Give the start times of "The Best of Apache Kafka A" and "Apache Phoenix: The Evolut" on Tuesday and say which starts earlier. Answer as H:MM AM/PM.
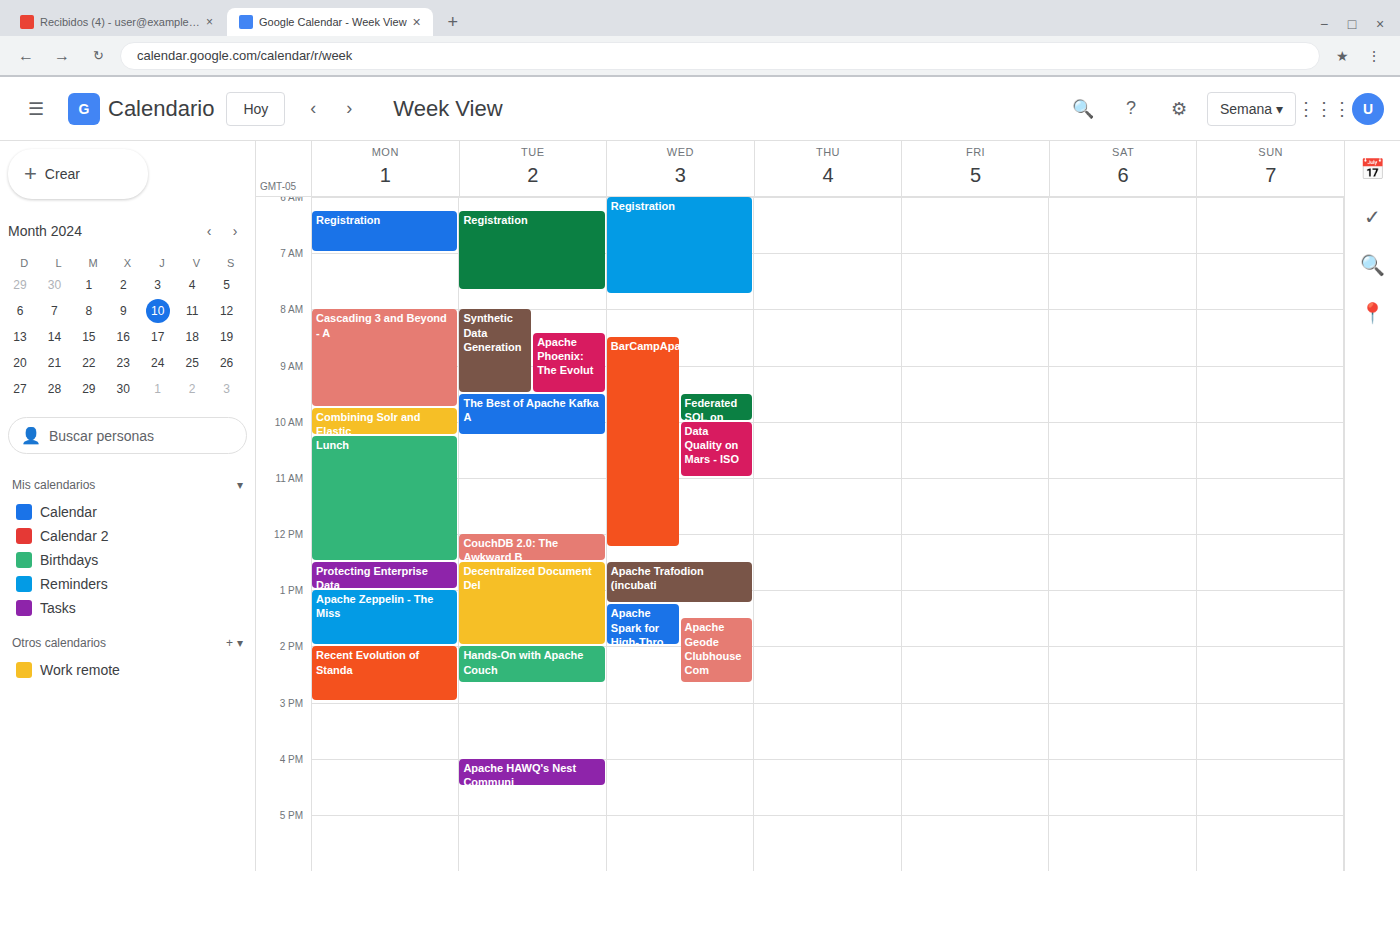
"Apache Phoenix: The Evolut" 8:25 AM; "The Best of Apache Kafka A" 9:30 AM.